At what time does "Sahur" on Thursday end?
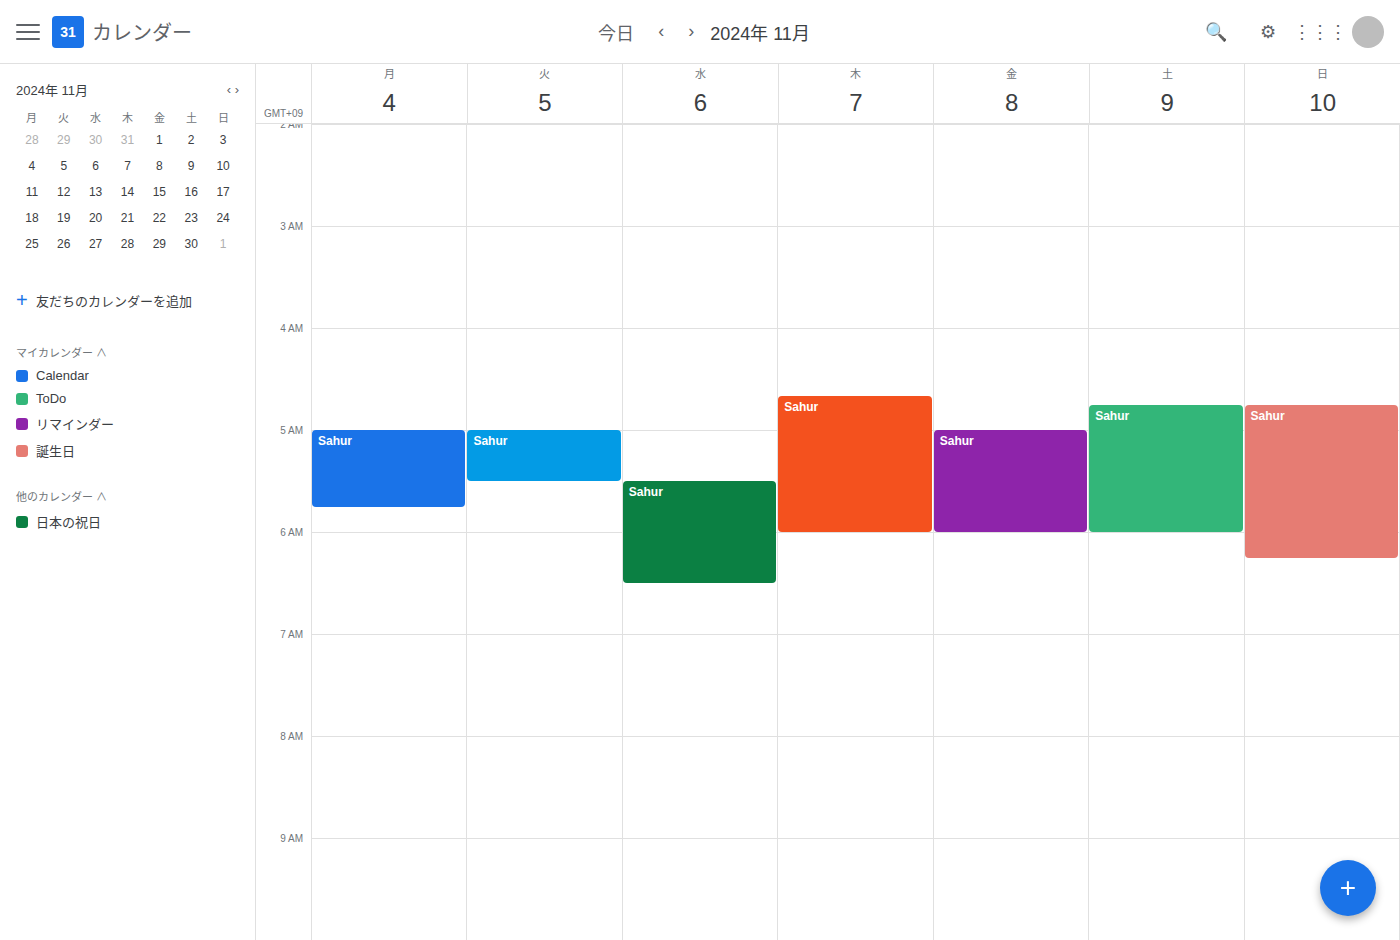
6:00 AM